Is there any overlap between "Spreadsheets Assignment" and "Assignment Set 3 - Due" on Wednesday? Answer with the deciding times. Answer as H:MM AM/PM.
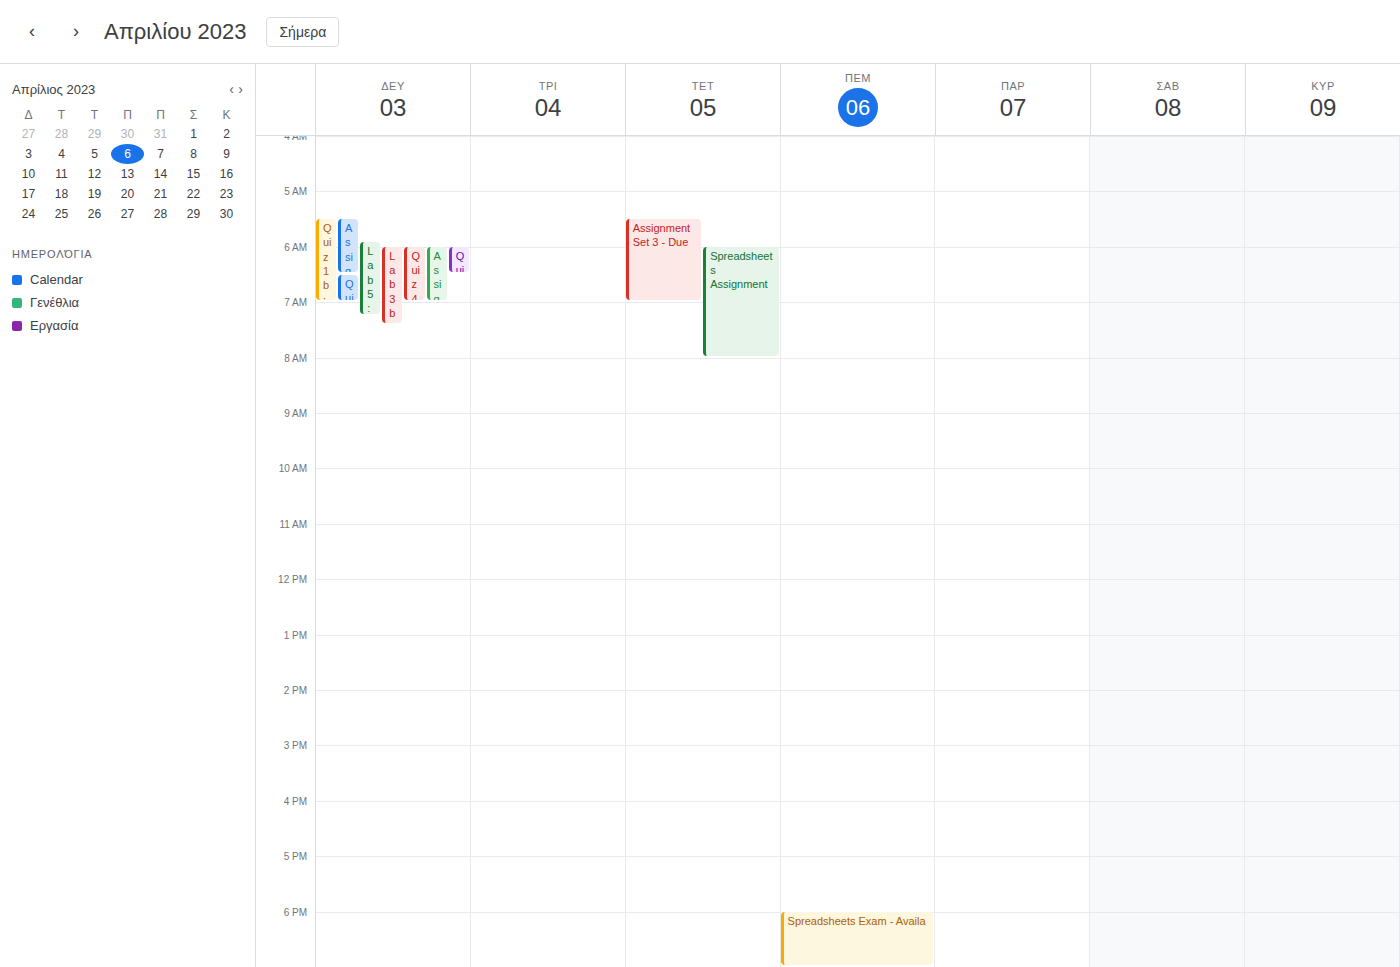
"Spreadsheets Assignment" starts at 6:00 AM, before "Assignment Set 3 - Due" ends at 7:00 AM -- they overlap.